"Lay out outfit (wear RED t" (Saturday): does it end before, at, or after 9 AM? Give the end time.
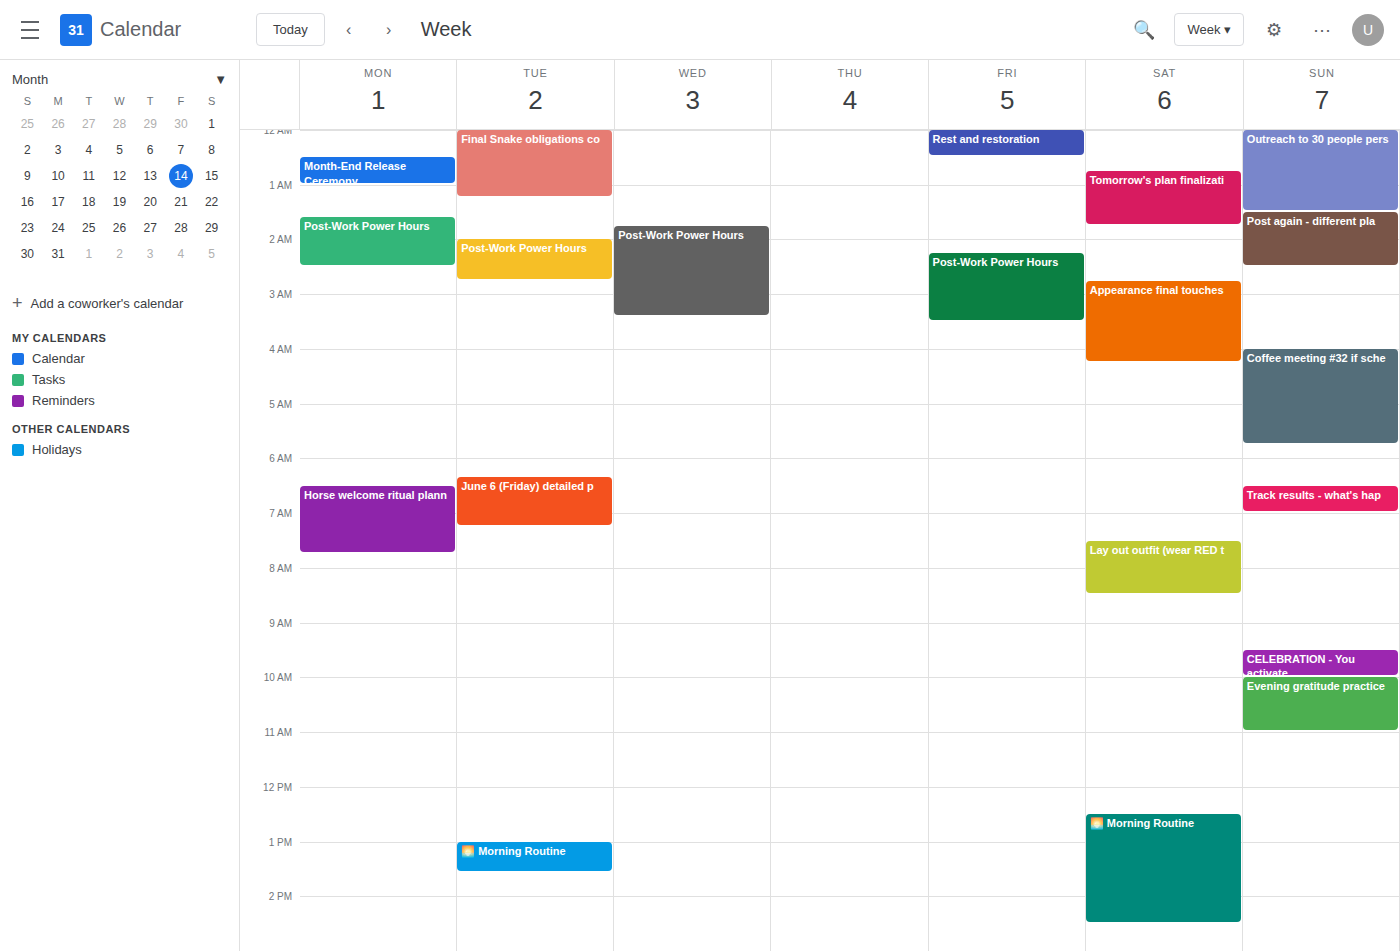
8:30 AM -- before 9 AM, 30 minutes above the 9 AM line.